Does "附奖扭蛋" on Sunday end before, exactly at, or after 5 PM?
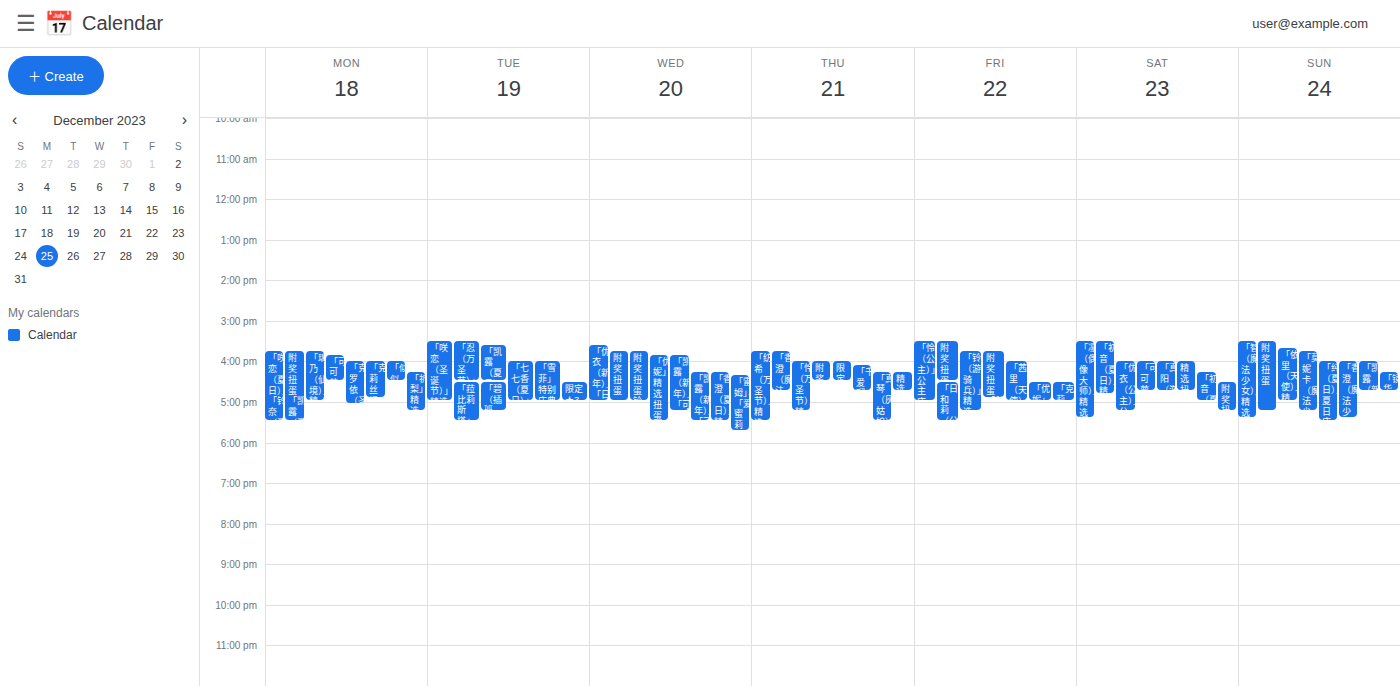
5:15 PM -- after 5 PM, 15 minutes below the 5 PM line.